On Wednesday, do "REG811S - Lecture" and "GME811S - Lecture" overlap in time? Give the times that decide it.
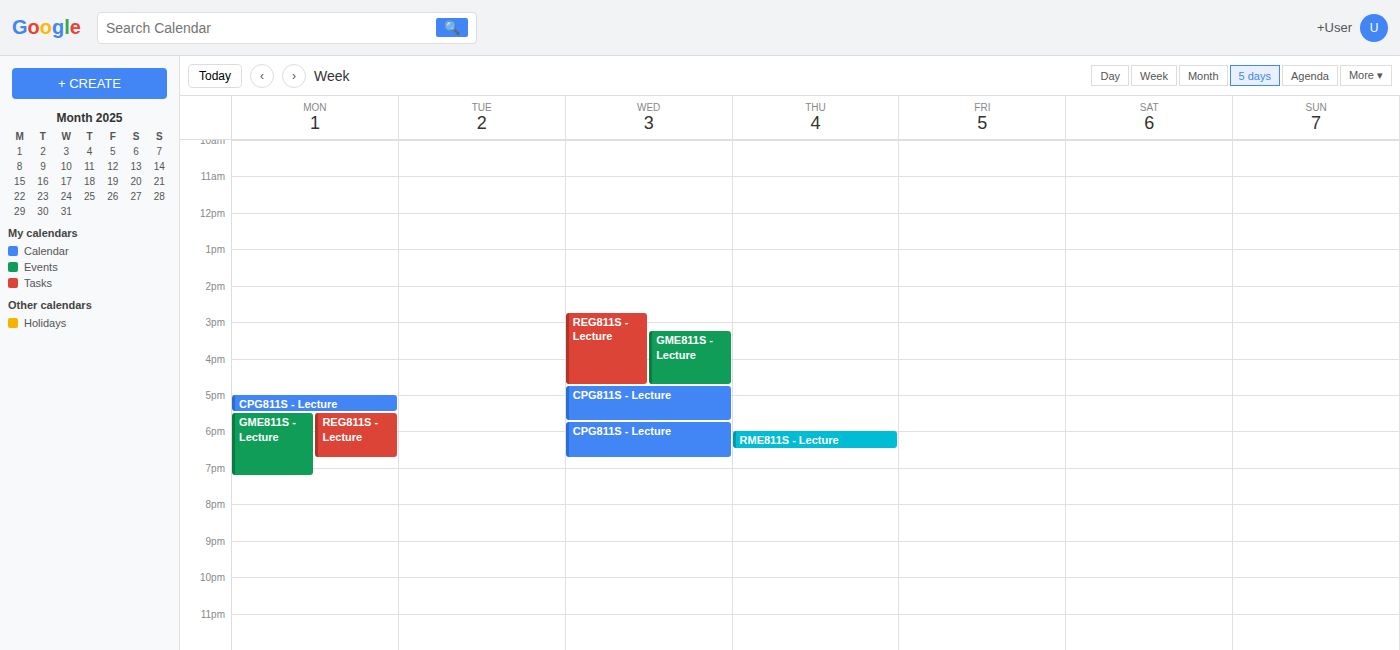
"GME811S - Lecture" runs 3:15 PM to 4:45 PM, inside "REG811S - Lecture" -- they overlap.